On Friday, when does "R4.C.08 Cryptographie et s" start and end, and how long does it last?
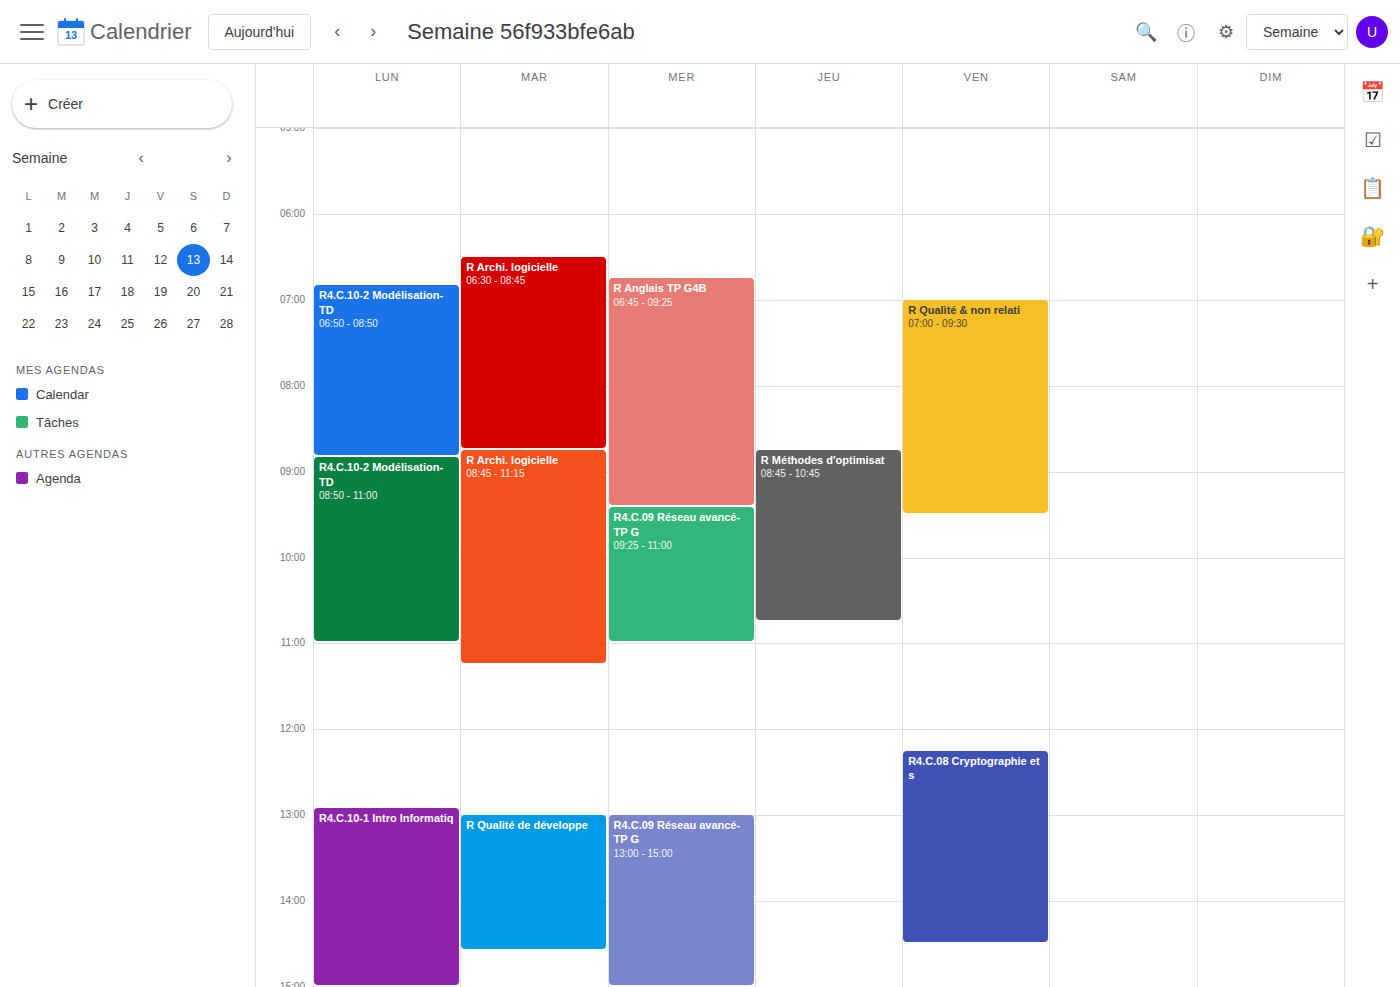
12:15 PM to 2:30 PM, 2 hours 15 minutes